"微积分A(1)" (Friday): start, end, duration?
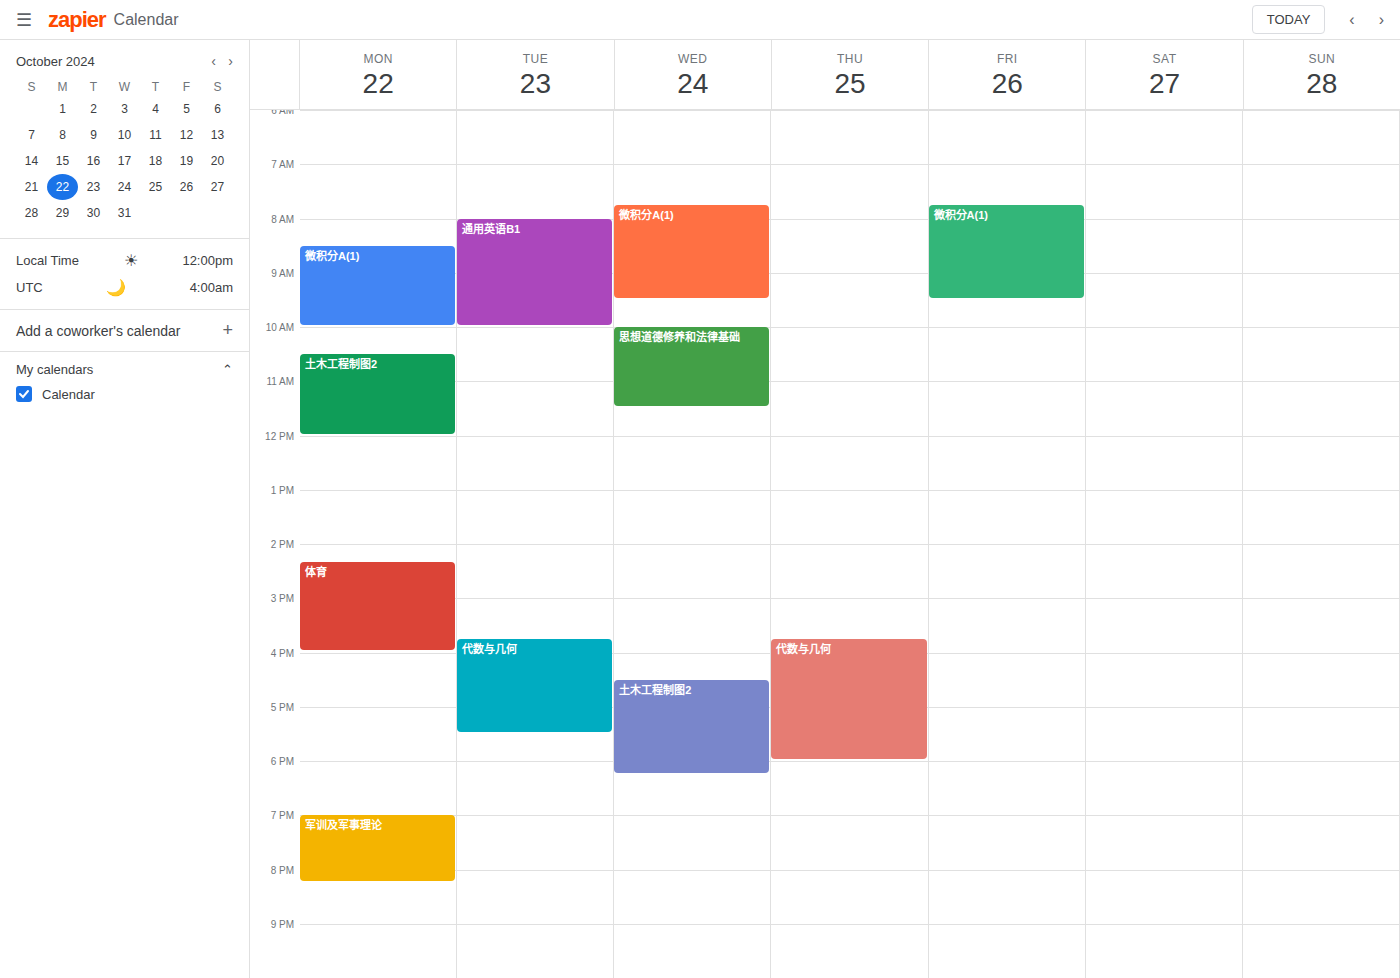
7:45 AM to 9:30 AM, 1 hour 45 minutes